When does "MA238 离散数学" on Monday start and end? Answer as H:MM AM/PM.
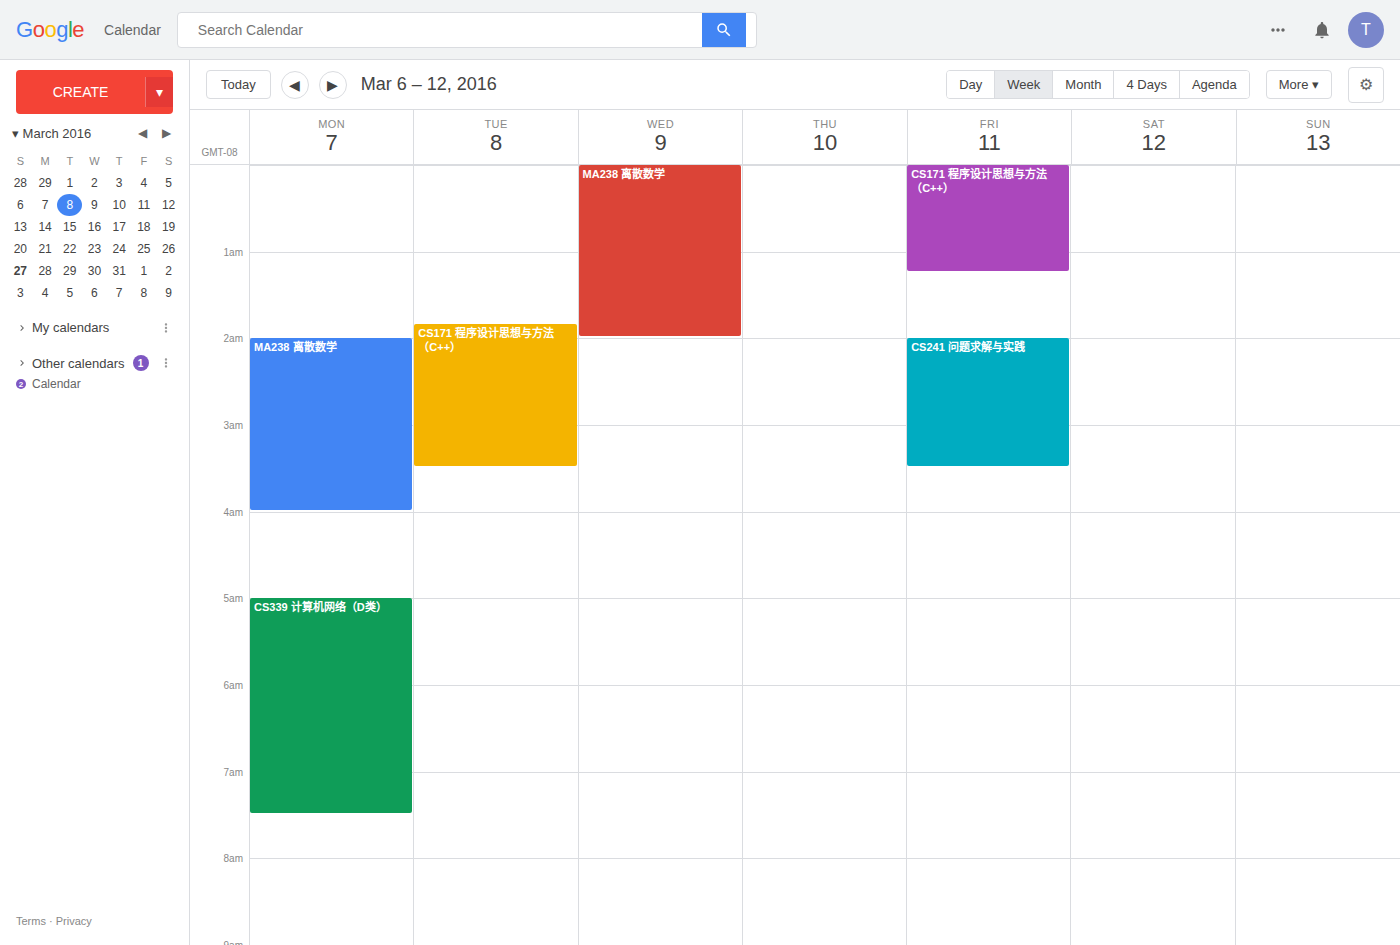
2:00 AM to 4:00 AM